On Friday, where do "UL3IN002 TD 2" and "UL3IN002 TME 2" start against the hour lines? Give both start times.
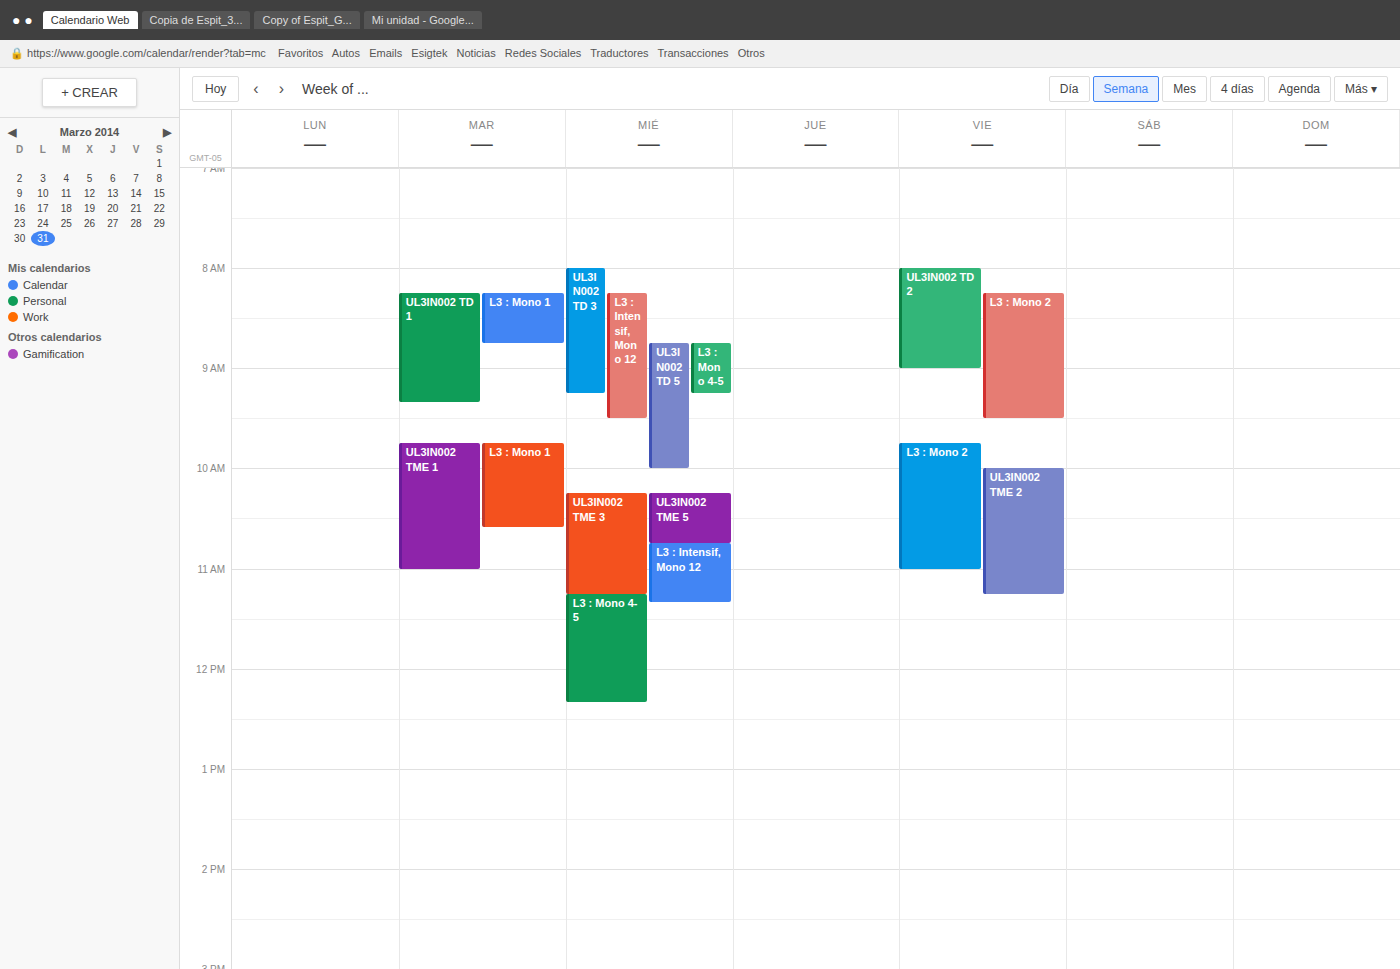
"UL3IN002 TD 2": 8:00 AM, exactly on the 8 AM line. "UL3IN002 TME 2": 10:00 AM, exactly on the 10 AM line.